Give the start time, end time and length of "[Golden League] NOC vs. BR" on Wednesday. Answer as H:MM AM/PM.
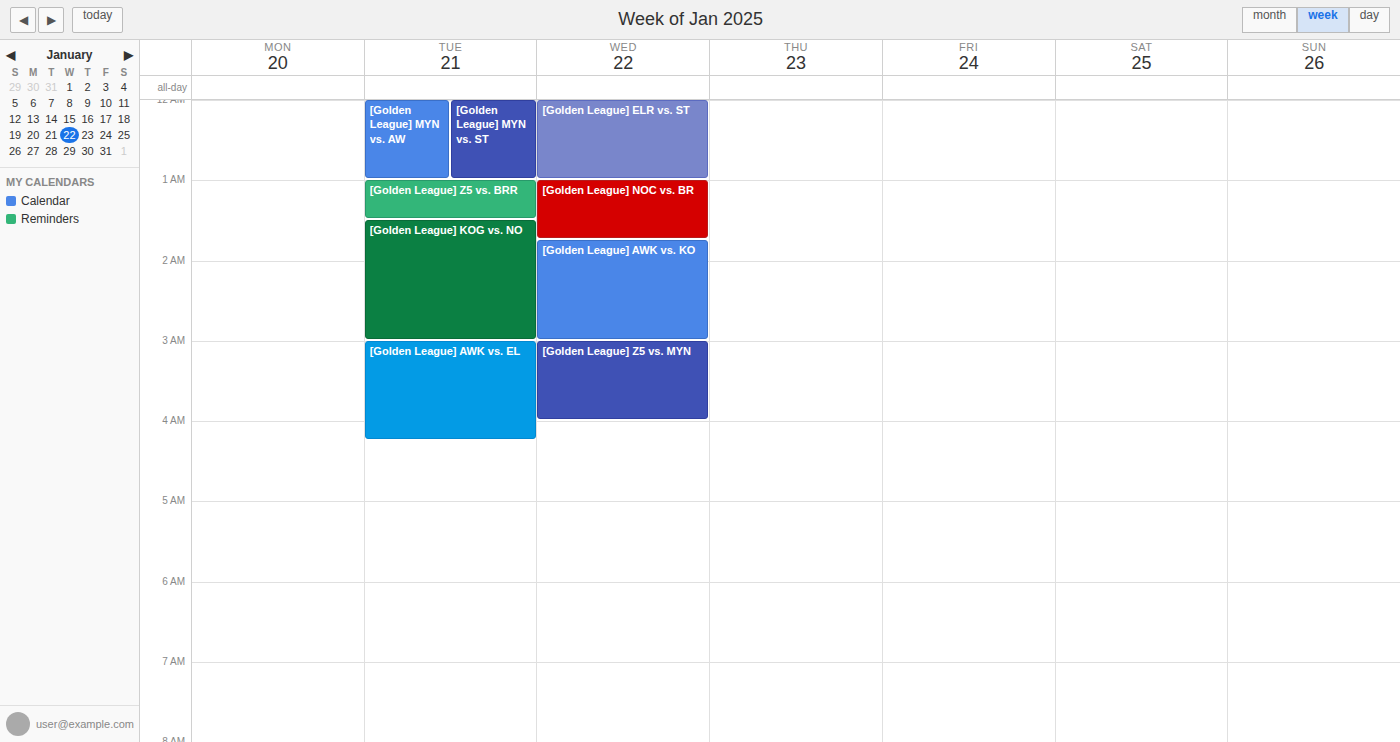
1:00 AM to 1:45 AM, 45 minutes